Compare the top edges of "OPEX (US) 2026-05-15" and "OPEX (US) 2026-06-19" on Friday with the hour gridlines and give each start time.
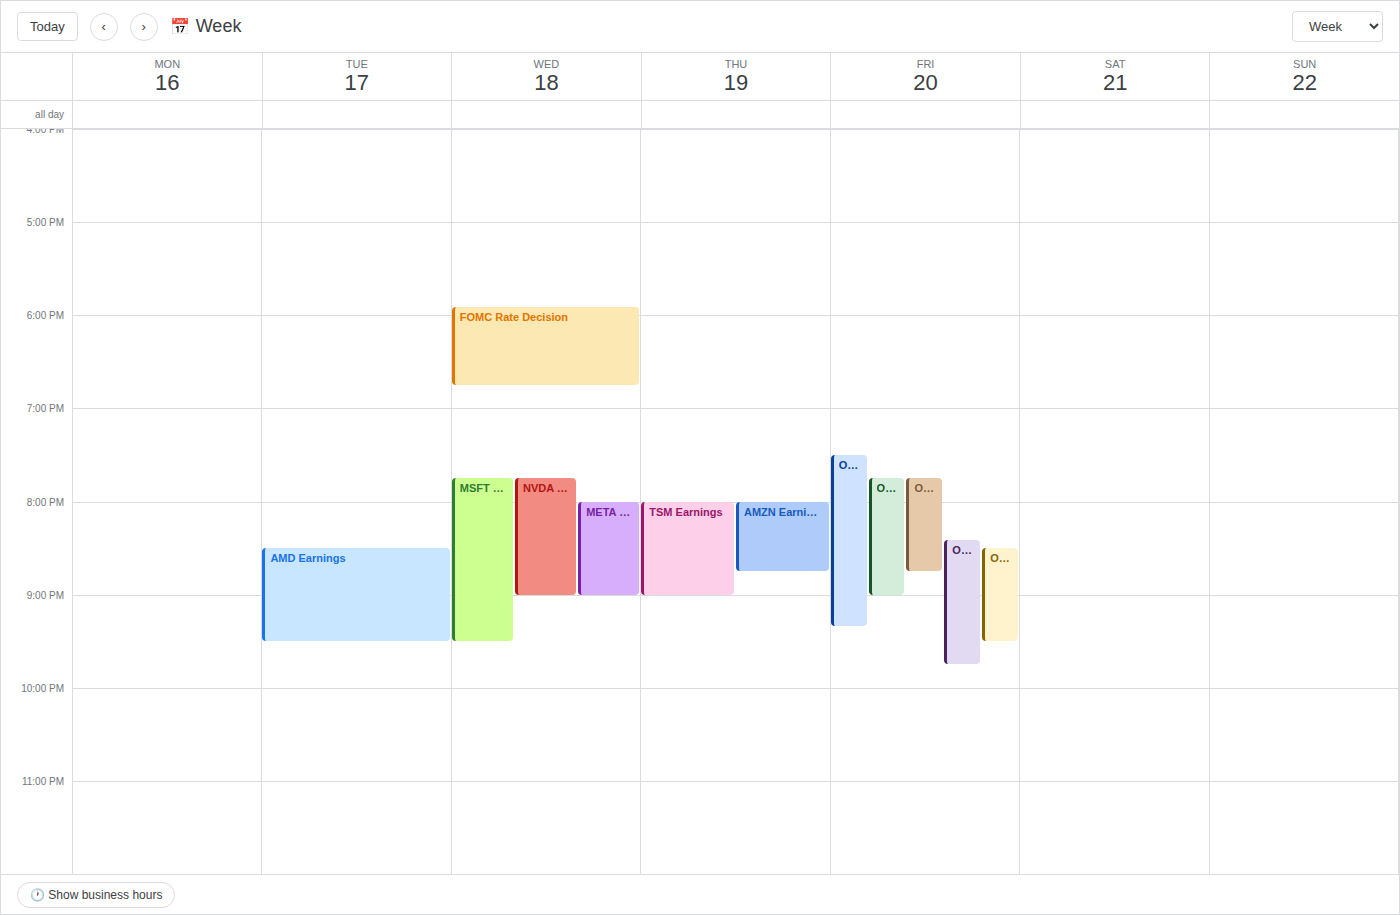
"OPEX (US) 2026-05-15": 8:30 PM, halfway between the 8 PM and 9 PM lines. "OPEX (US) 2026-06-19": 7:30 PM, halfway between the 7 PM and 8 PM lines.